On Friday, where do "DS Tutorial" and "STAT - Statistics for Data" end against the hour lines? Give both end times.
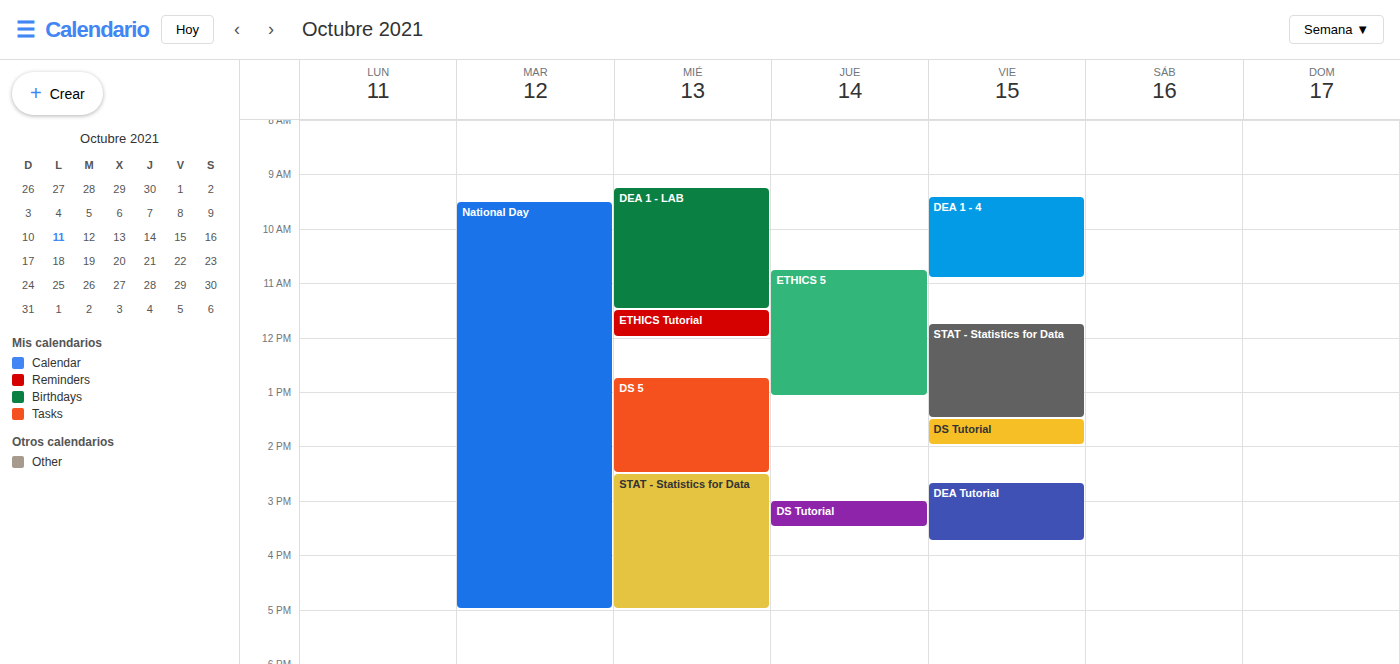
"DS Tutorial": 2:00 PM, exactly on the 2 PM line. "STAT - Statistics for Data": 1:30 PM, halfway between the 1 PM and 2 PM lines.